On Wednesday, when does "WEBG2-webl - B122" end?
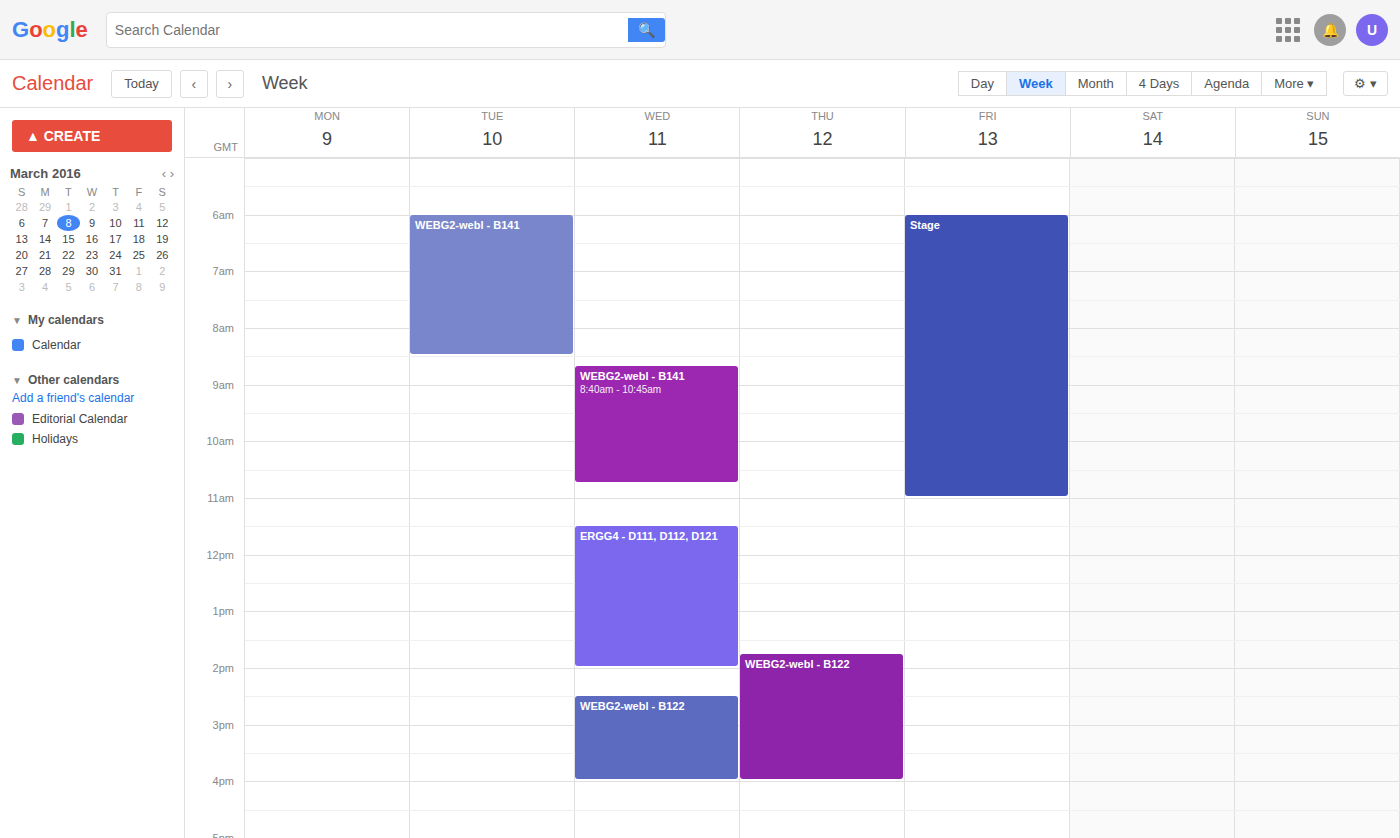
16:00